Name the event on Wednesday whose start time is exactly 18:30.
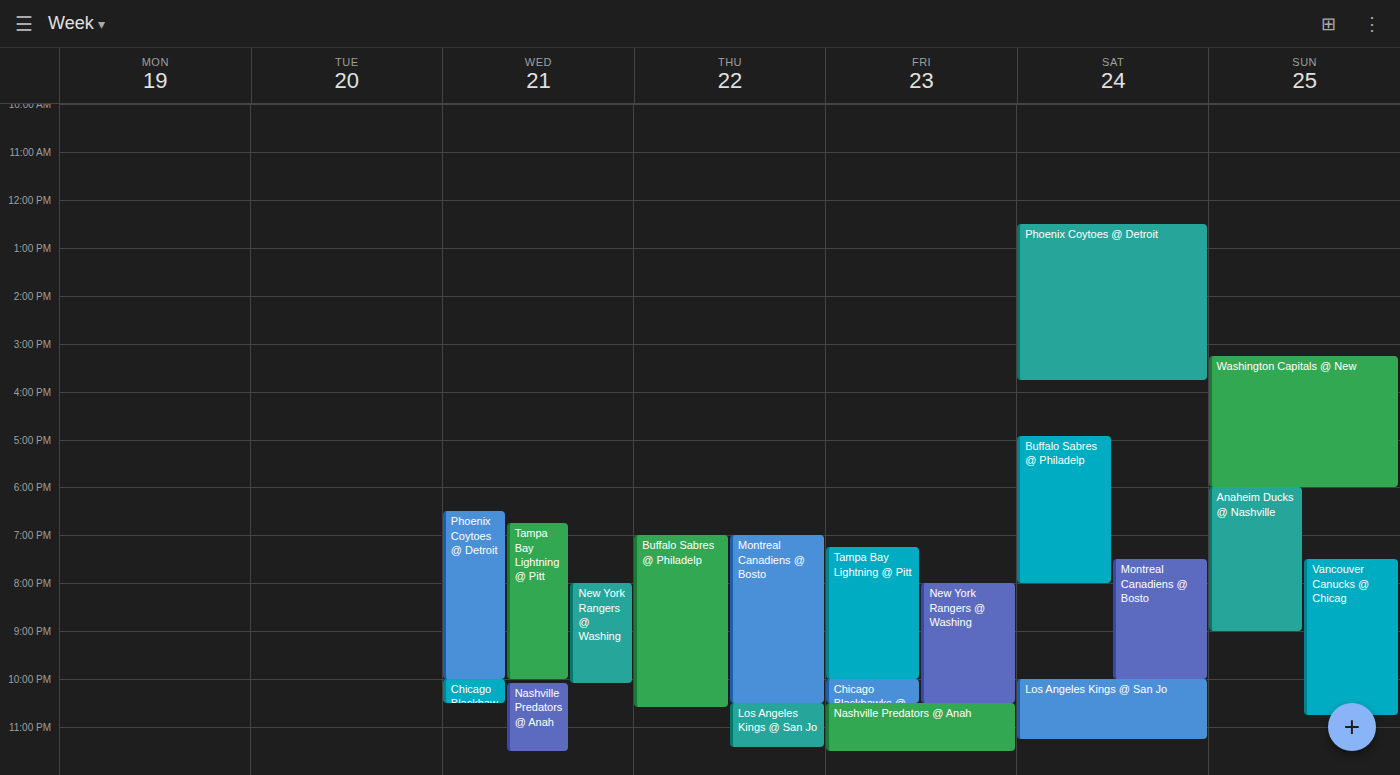
"Phoenix Coytoes @ Detroit"